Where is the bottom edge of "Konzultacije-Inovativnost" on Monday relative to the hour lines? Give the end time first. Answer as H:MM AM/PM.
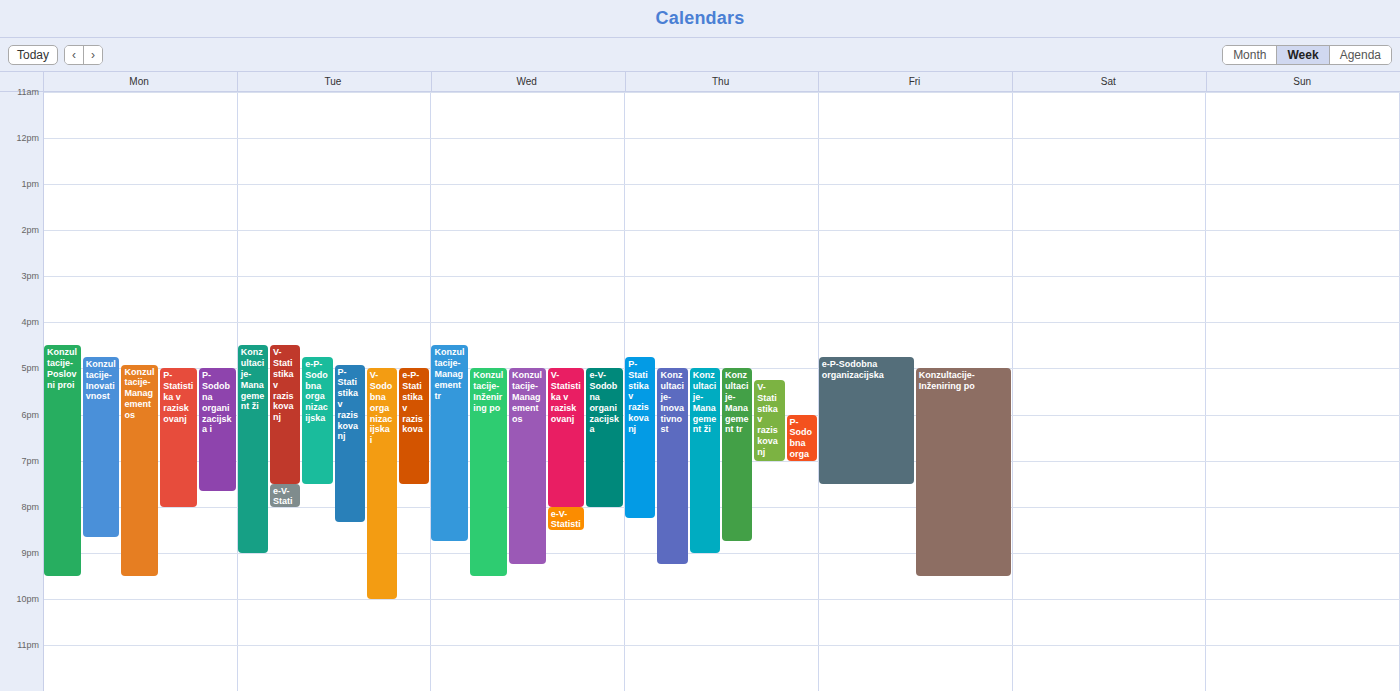
8:40 PM -- neither: 40 minutes below the 8 PM line and 20 minutes above the 9 PM line.